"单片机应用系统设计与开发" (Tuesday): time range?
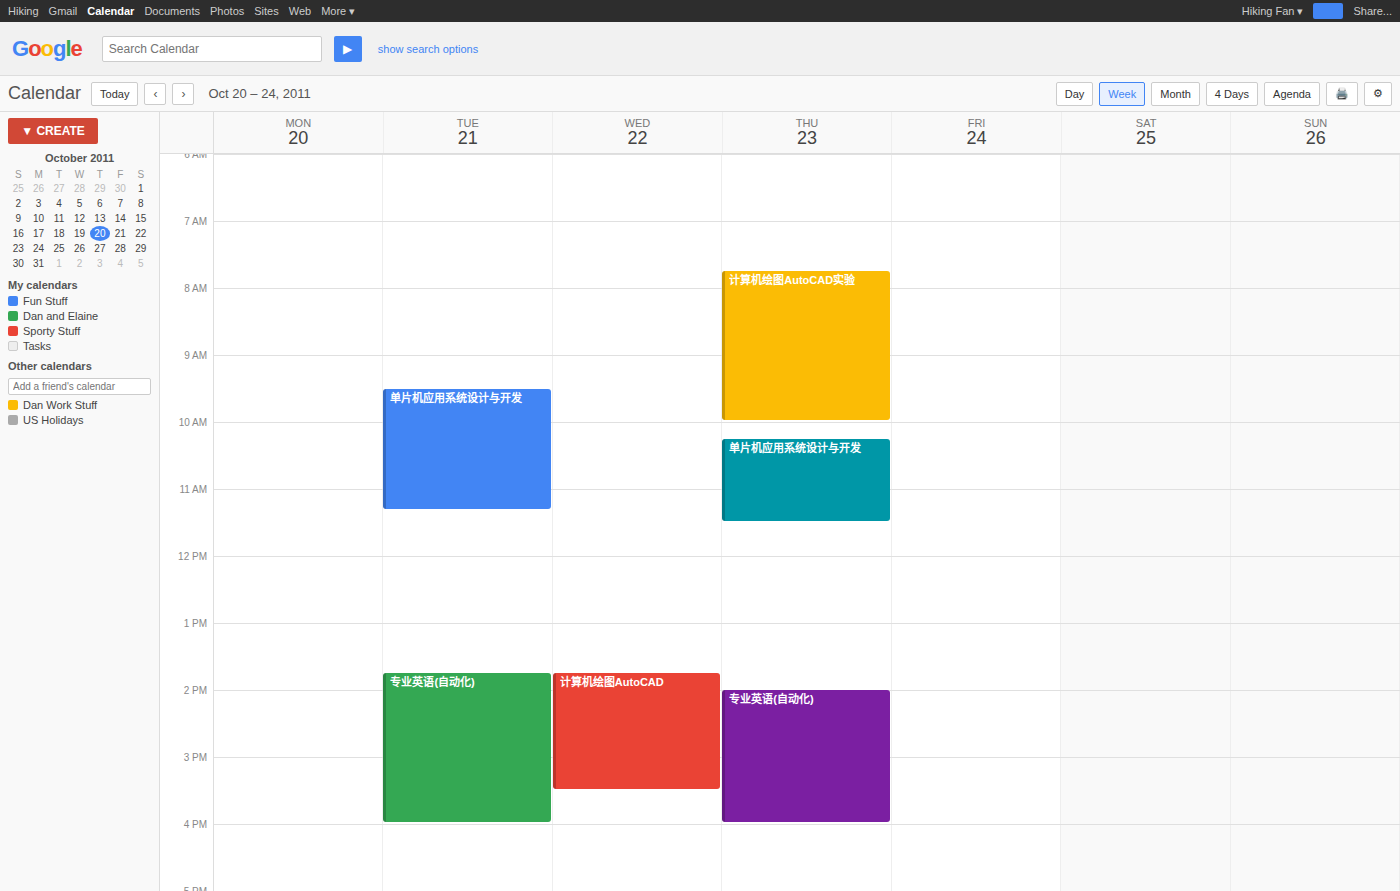
9:30 AM to 11:20 AM